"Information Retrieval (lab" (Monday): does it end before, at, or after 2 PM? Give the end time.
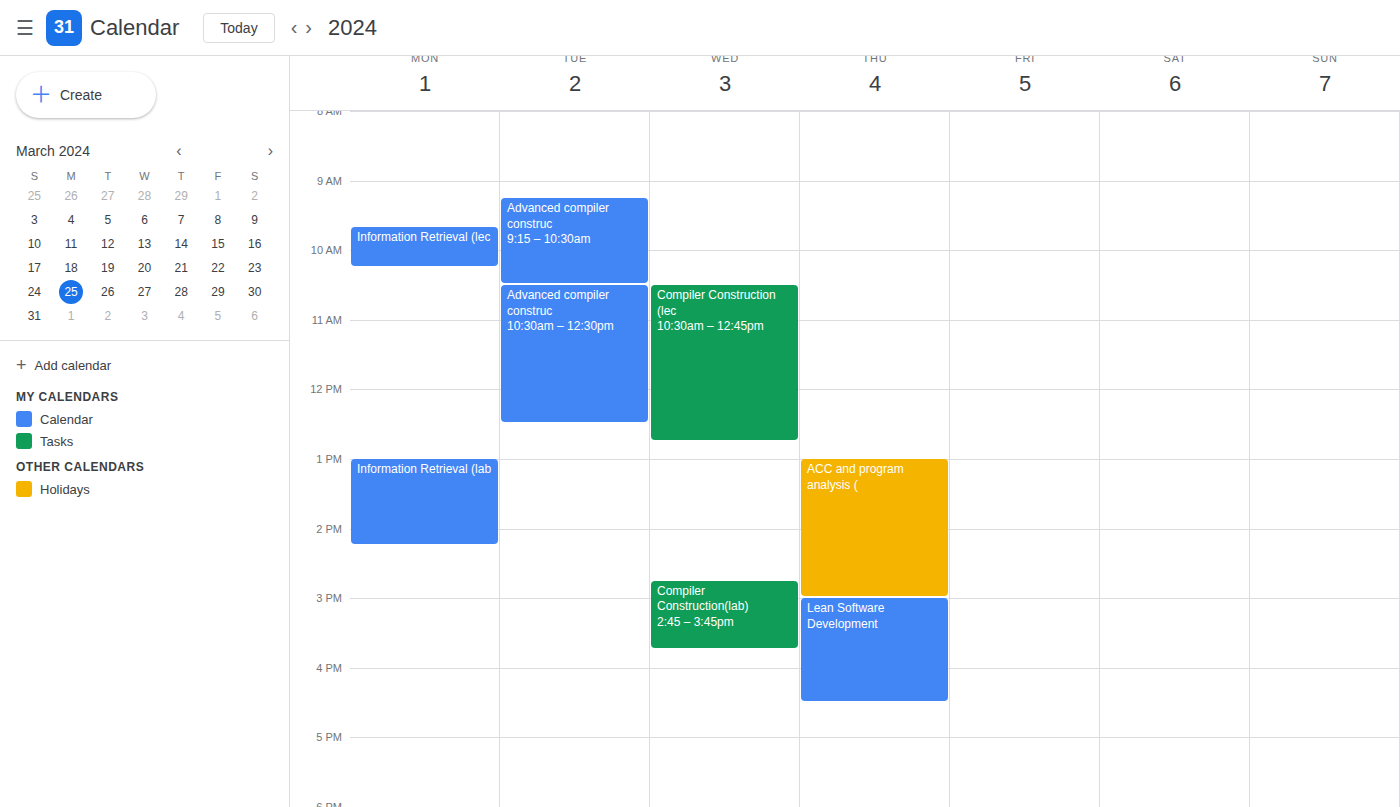
2:15 PM -- after 2 PM, 15 minutes below the 2 PM line.